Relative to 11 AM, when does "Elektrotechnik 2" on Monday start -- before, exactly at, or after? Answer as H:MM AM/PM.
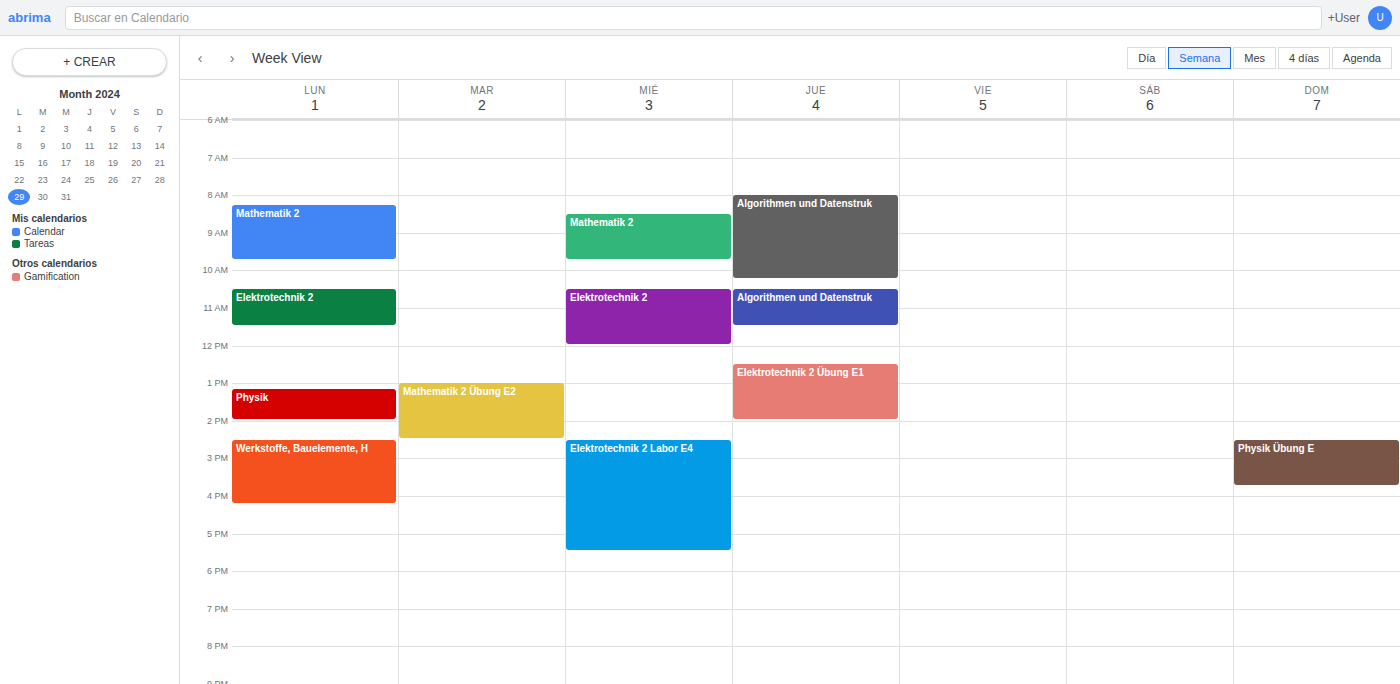
10:30 AM -- before 11 AM, 30 minutes above the 11 AM line.